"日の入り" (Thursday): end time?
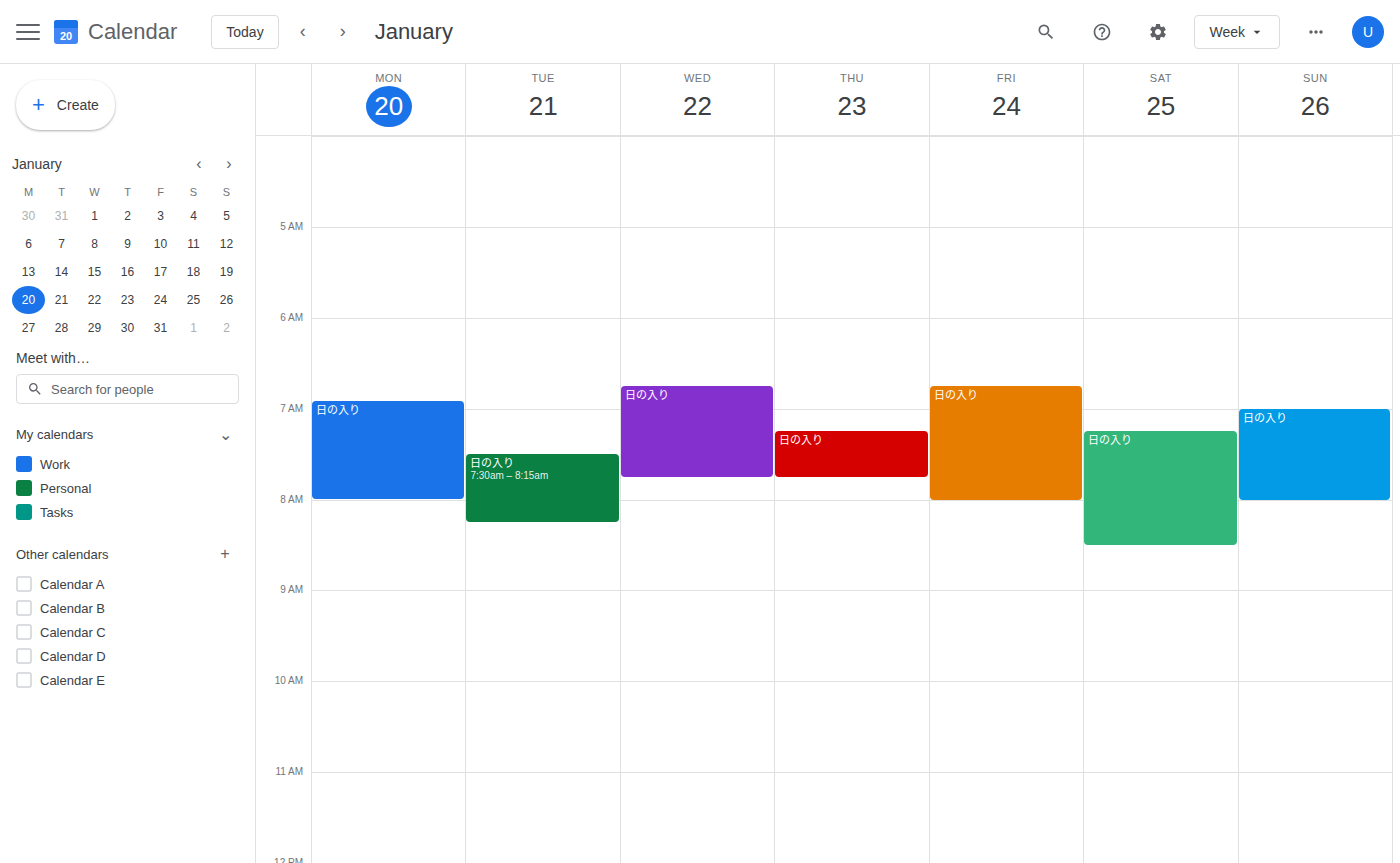
7:45 AM